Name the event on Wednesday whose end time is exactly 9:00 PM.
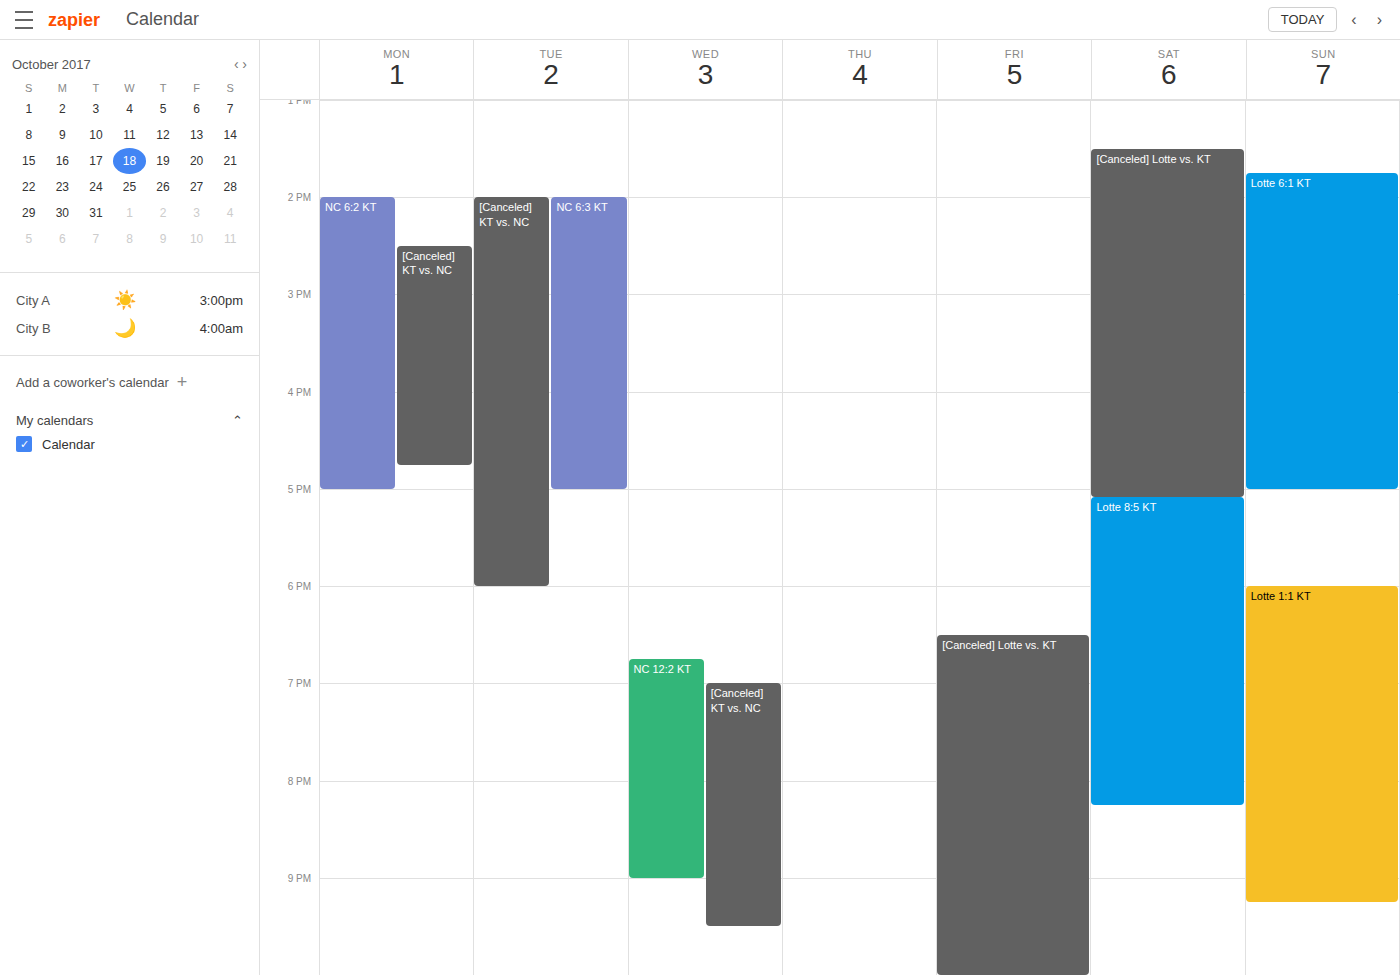
"NC 12:2 KT"